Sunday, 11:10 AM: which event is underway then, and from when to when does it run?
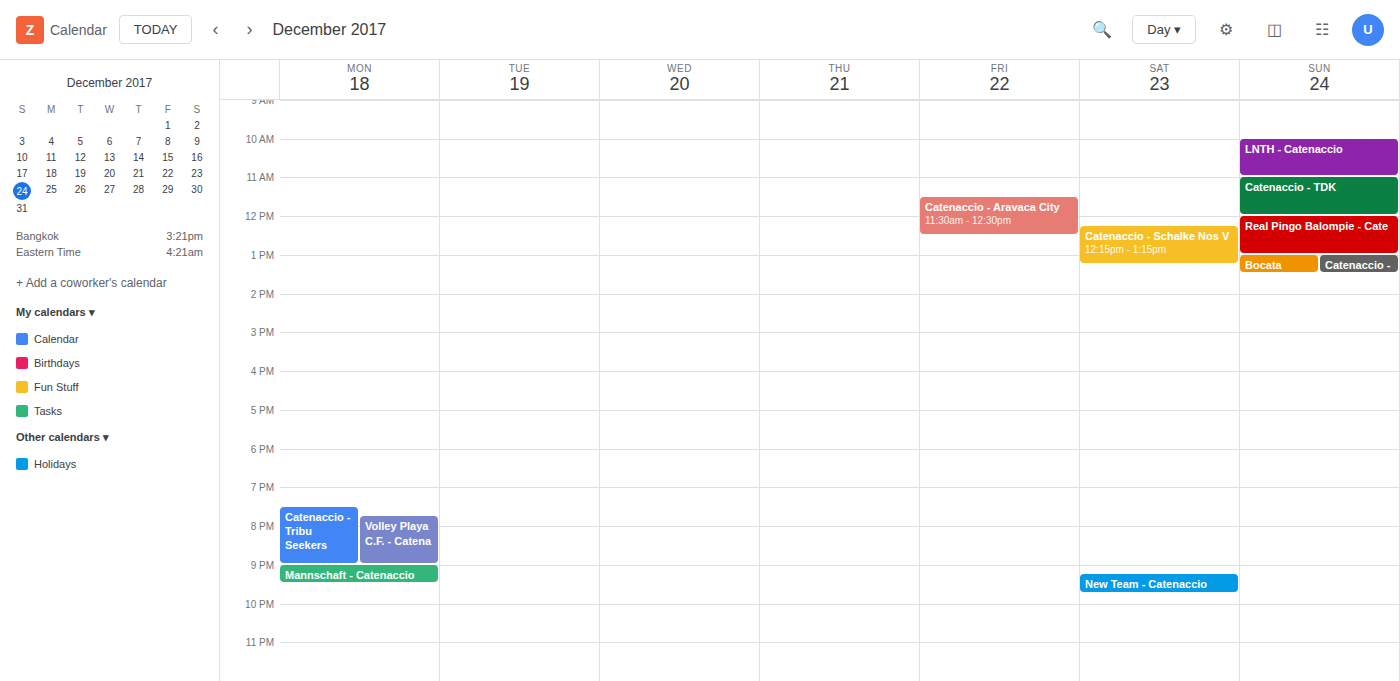
"Catenaccio - TDK", 11:00 AM to 12:00 PM